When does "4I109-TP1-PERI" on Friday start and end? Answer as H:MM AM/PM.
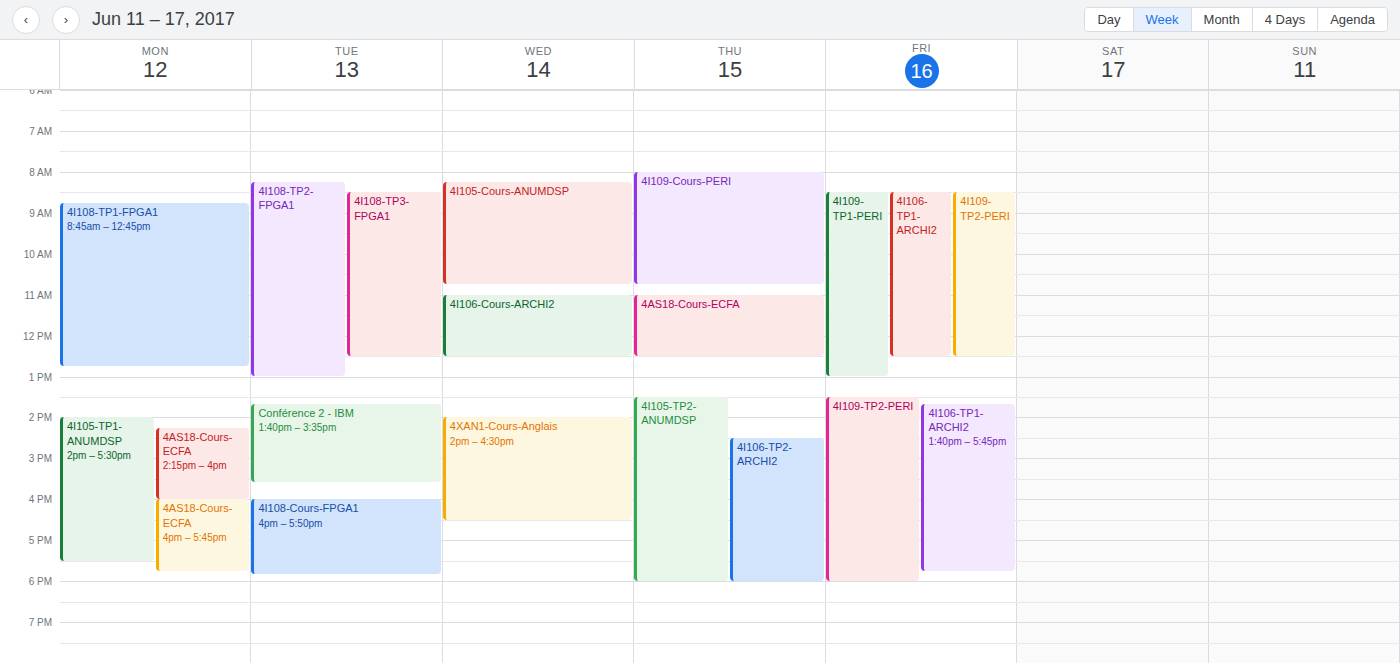
8:30 AM to 1:00 PM